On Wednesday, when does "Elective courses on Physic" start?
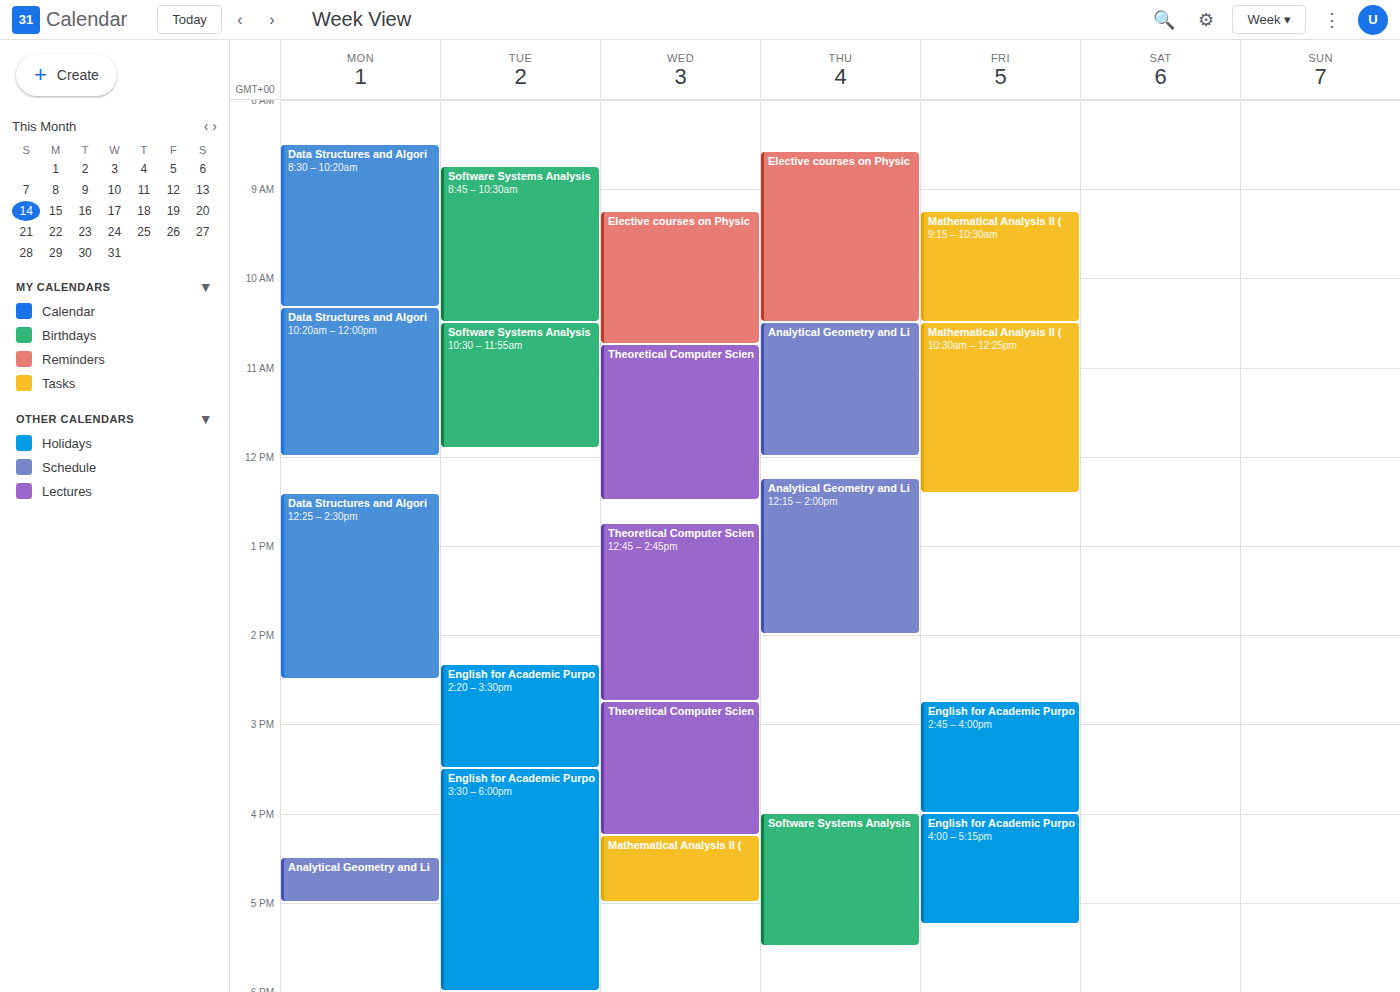
9:15 AM